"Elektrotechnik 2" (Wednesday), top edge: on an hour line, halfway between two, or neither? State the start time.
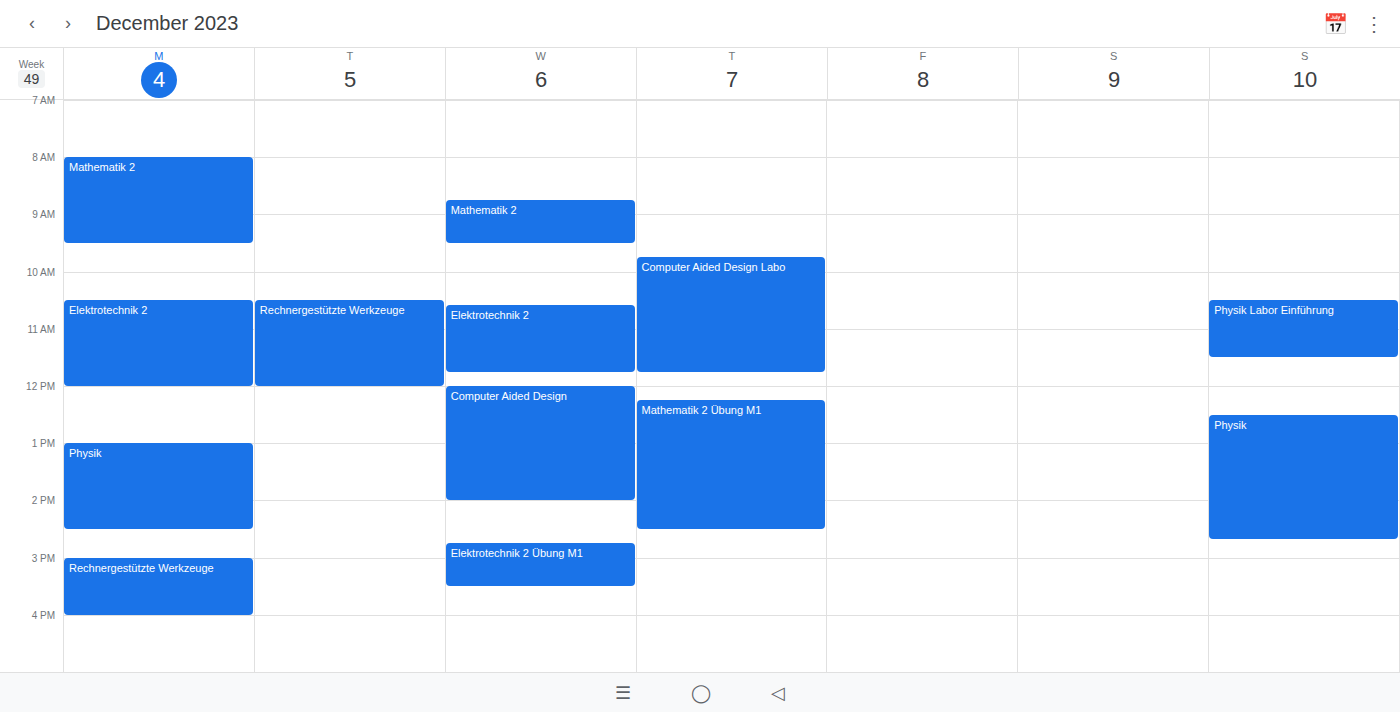
10:35 AM -- neither: 35 minutes below the 10 AM line and 25 minutes above the 11 AM line.